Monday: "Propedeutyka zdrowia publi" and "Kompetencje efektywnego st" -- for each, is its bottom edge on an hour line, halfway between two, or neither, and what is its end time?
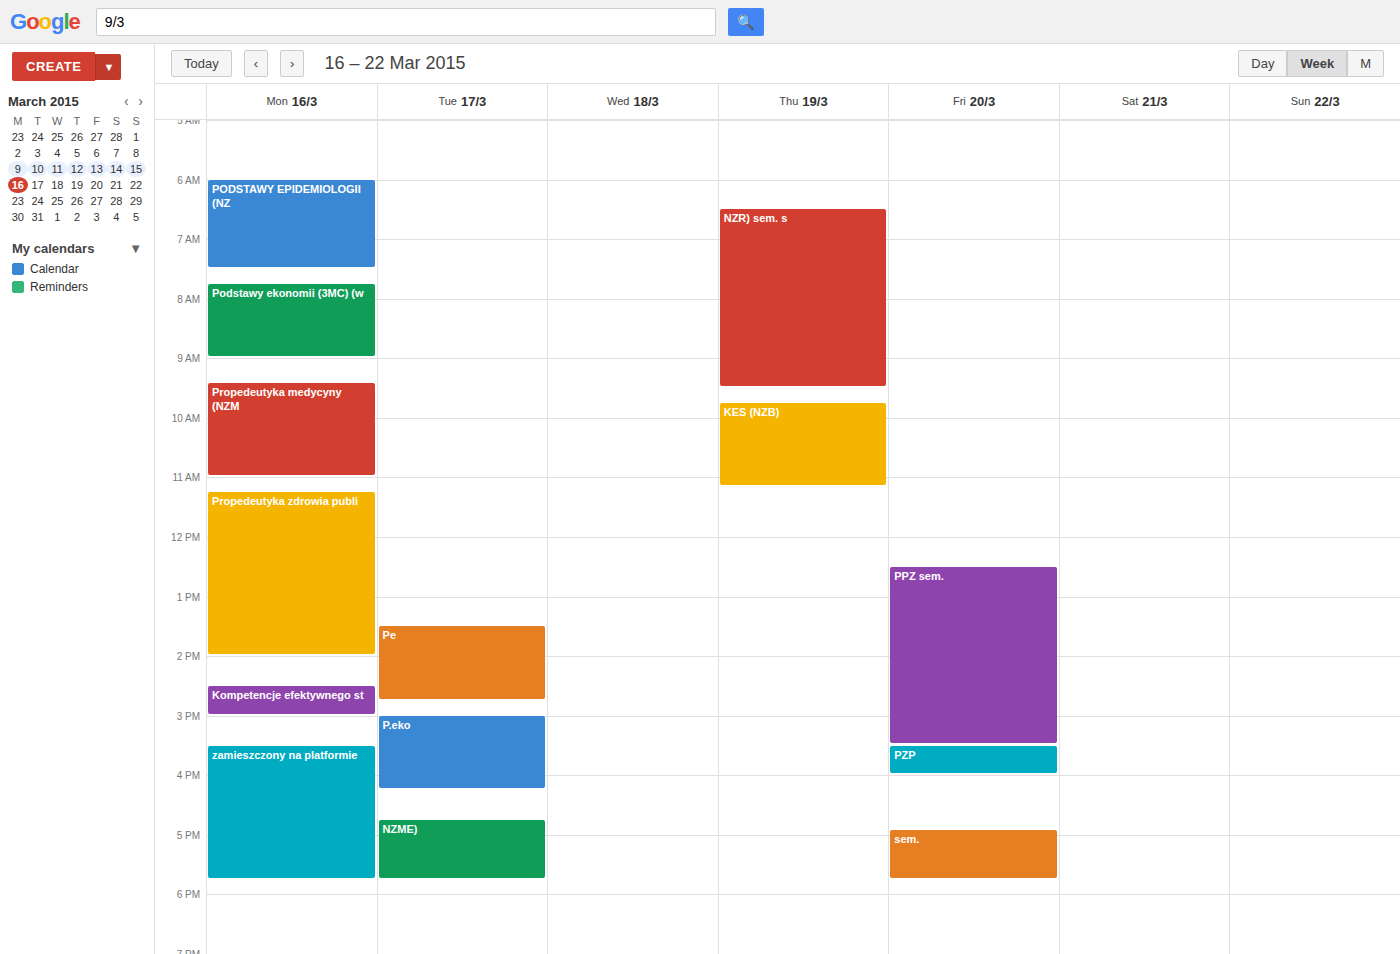
"Propedeutyka zdrowia publi": 2:00 PM, exactly on the 2 PM line. "Kompetencje efektywnego st": 3:00 PM, exactly on the 3 PM line.